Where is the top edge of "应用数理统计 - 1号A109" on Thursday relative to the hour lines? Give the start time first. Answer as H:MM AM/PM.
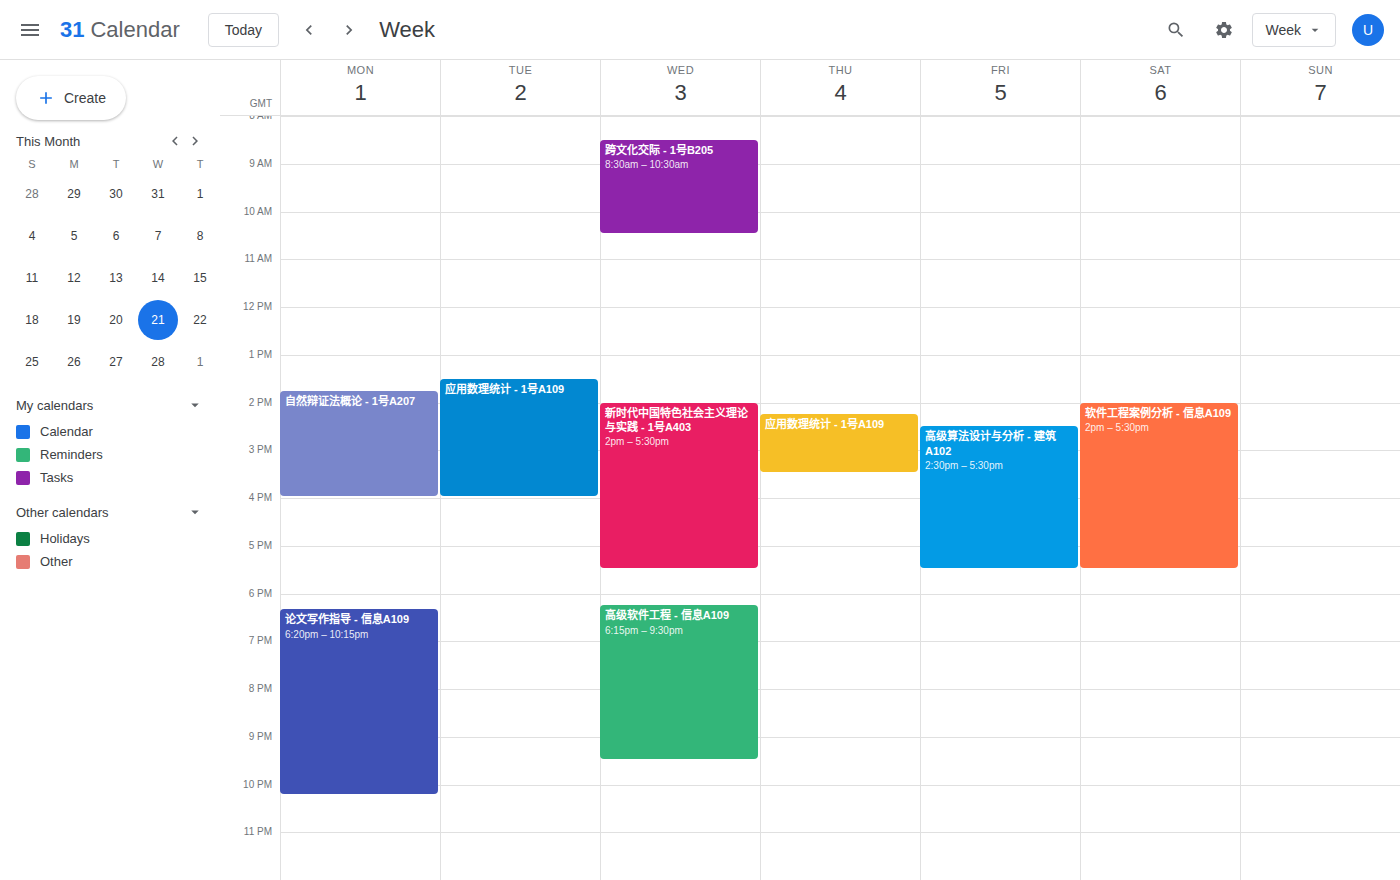
2:15 PM -- neither: a quarter of the way from the 2 PM line to the 3 PM line.